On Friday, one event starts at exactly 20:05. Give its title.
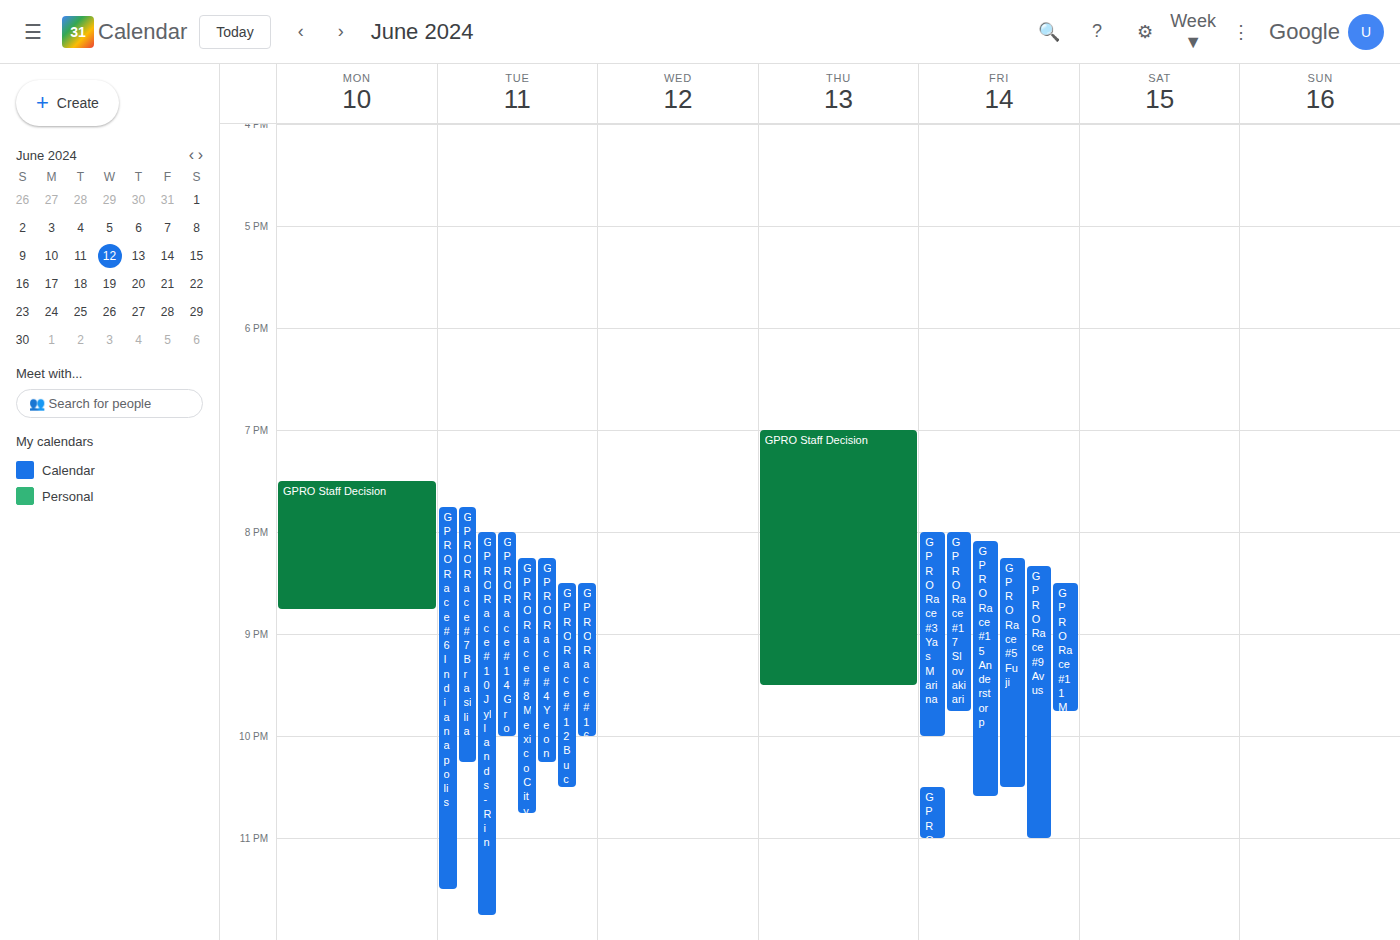
"GPRO Race #15 Anderstorp"